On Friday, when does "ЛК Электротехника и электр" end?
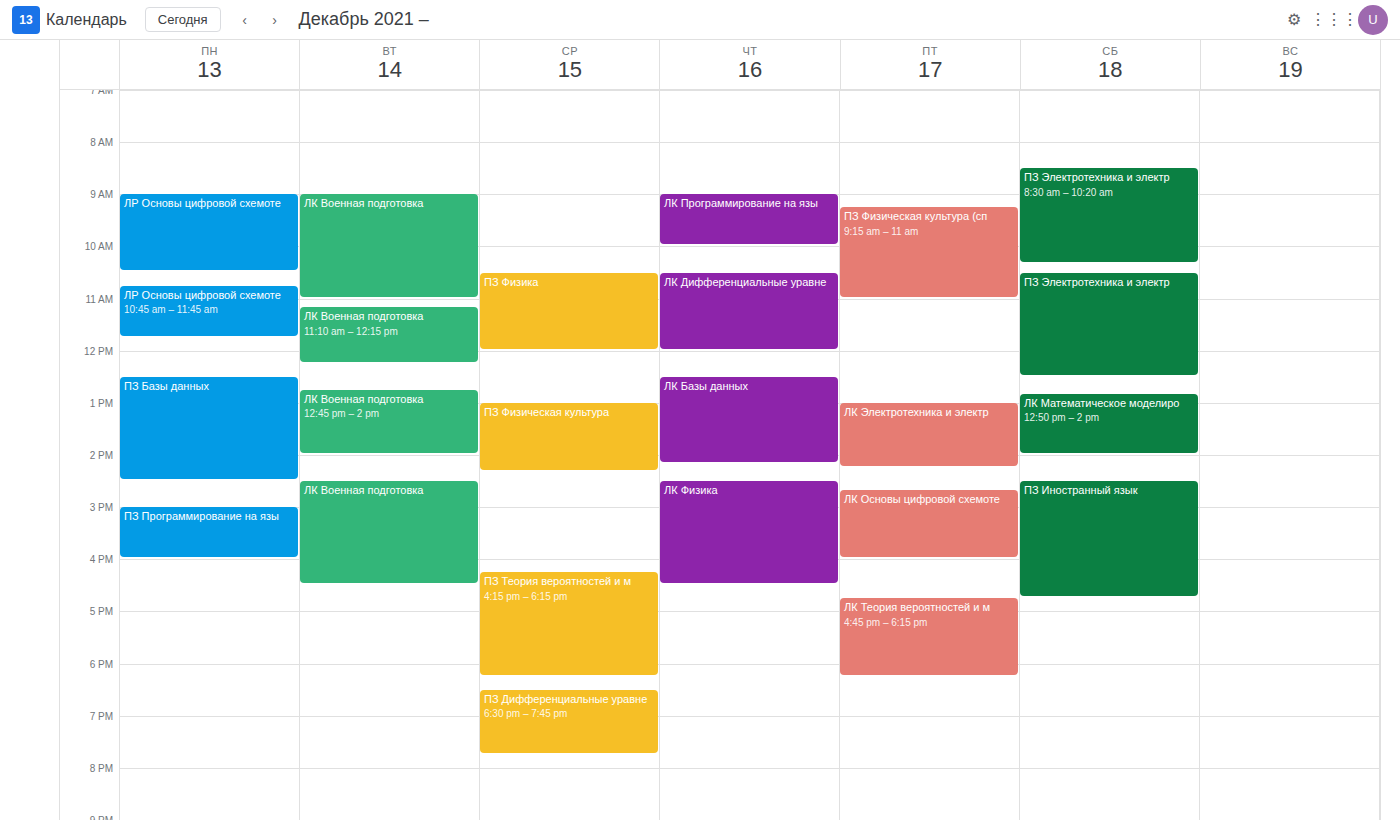
2:15 PM